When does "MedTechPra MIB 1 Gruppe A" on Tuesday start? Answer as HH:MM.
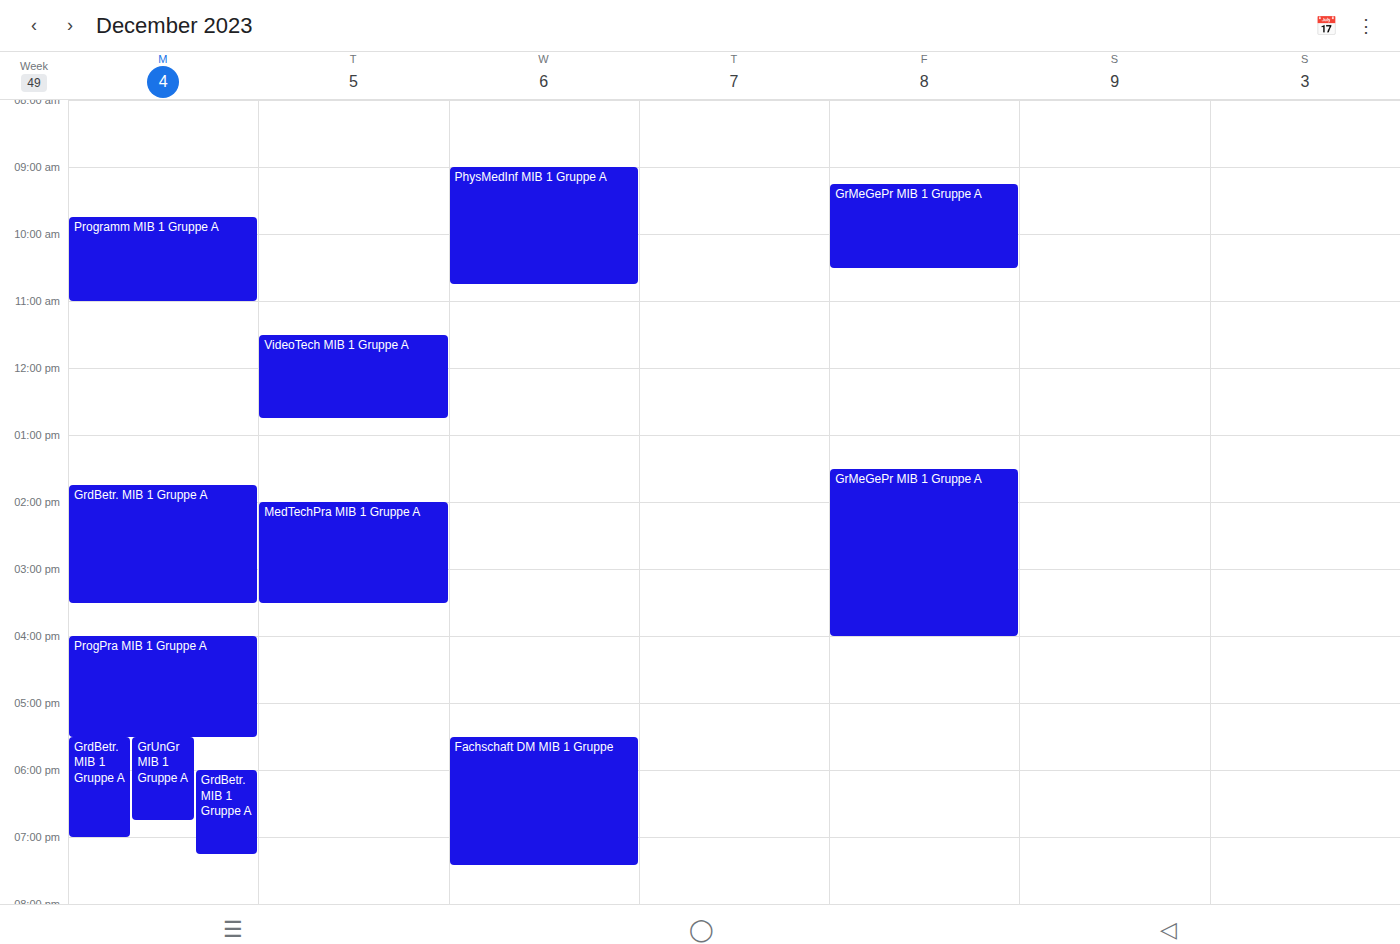
14:00